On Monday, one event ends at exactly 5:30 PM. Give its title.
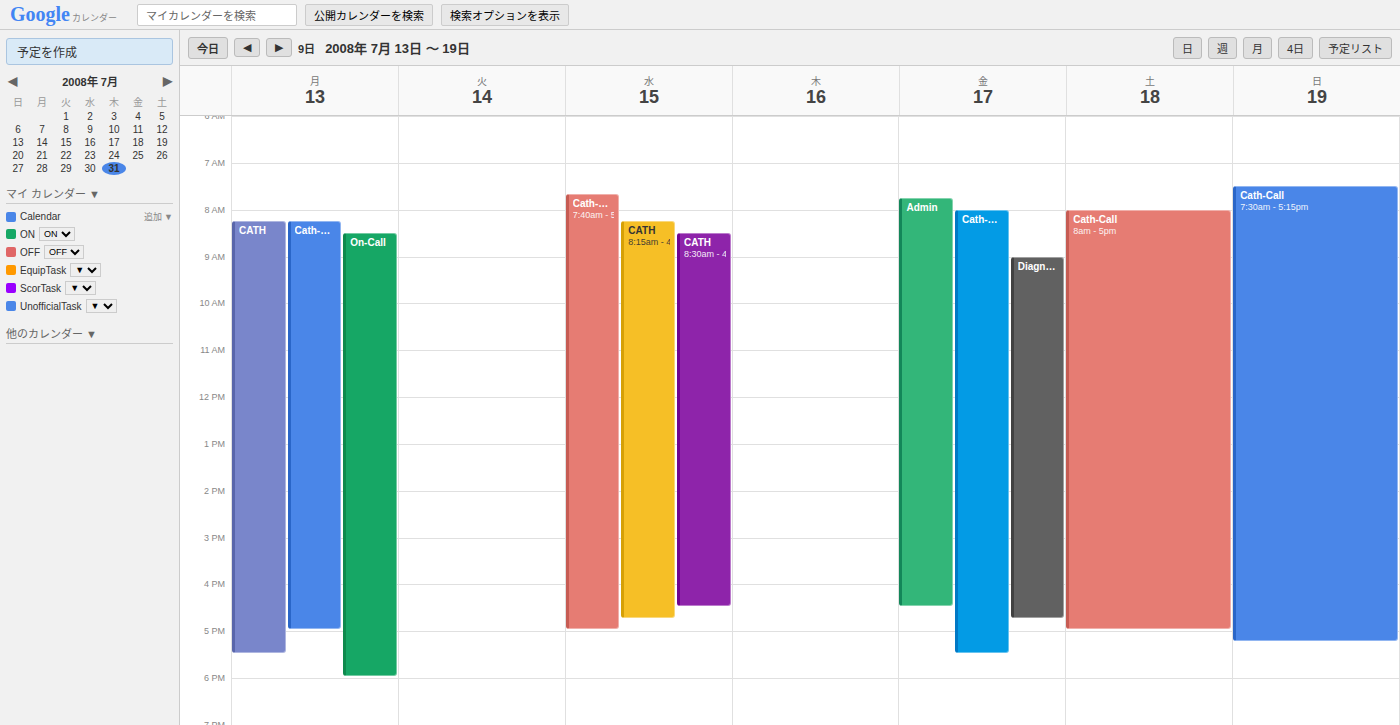
"CATH"